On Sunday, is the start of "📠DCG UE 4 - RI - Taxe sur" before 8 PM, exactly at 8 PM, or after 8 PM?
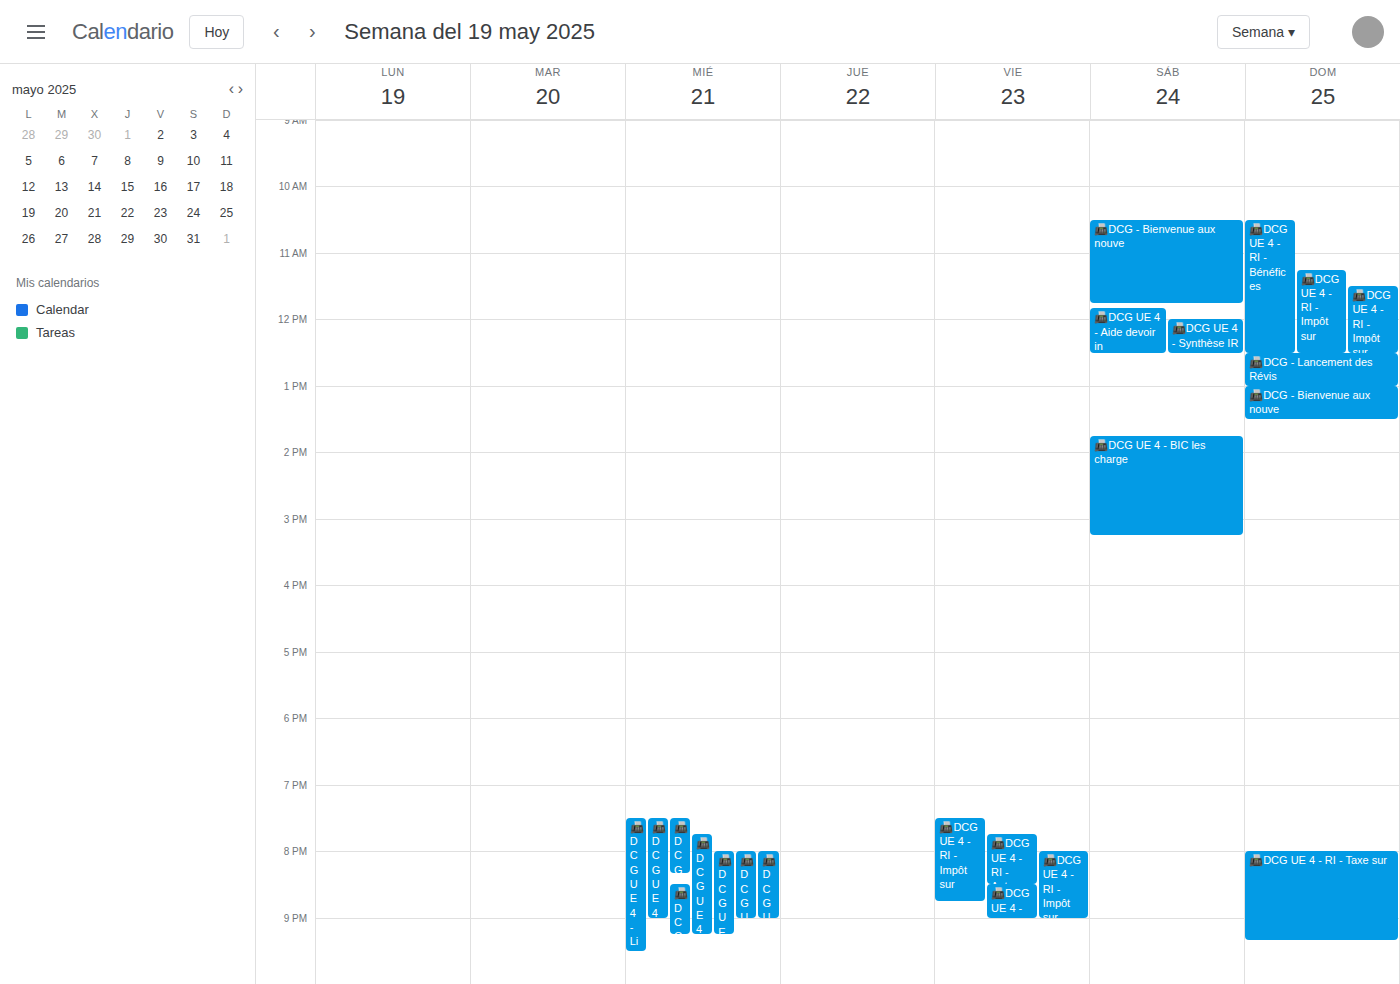
8:00 PM -- exactly at 8 PM, on the 8 PM line.